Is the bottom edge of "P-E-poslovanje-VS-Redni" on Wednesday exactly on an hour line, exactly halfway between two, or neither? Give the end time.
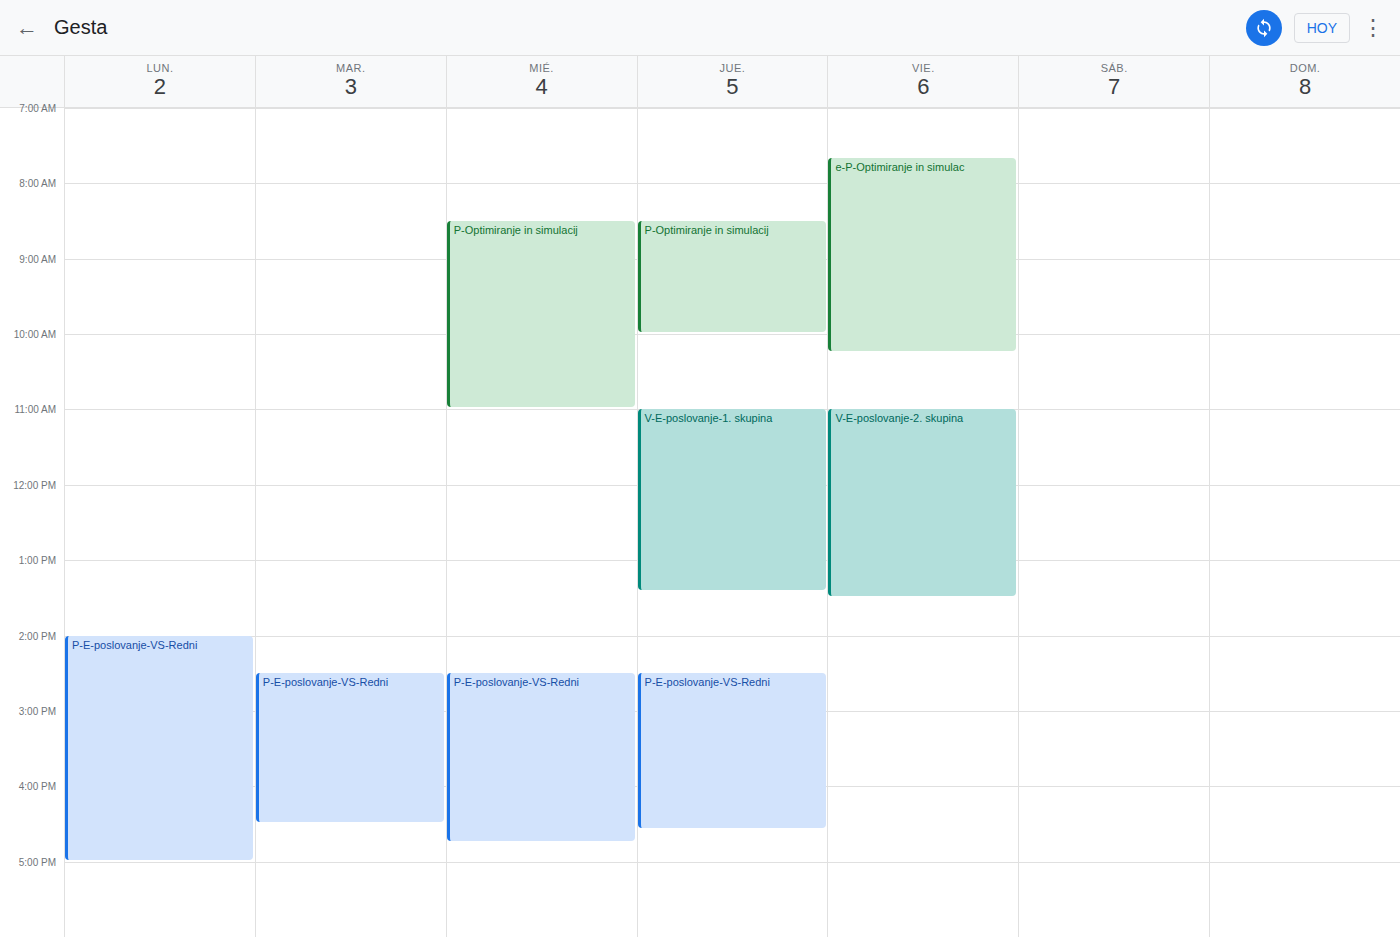
4:45 PM -- neither: three quarters of the way from the 4 PM line to the 5 PM line.